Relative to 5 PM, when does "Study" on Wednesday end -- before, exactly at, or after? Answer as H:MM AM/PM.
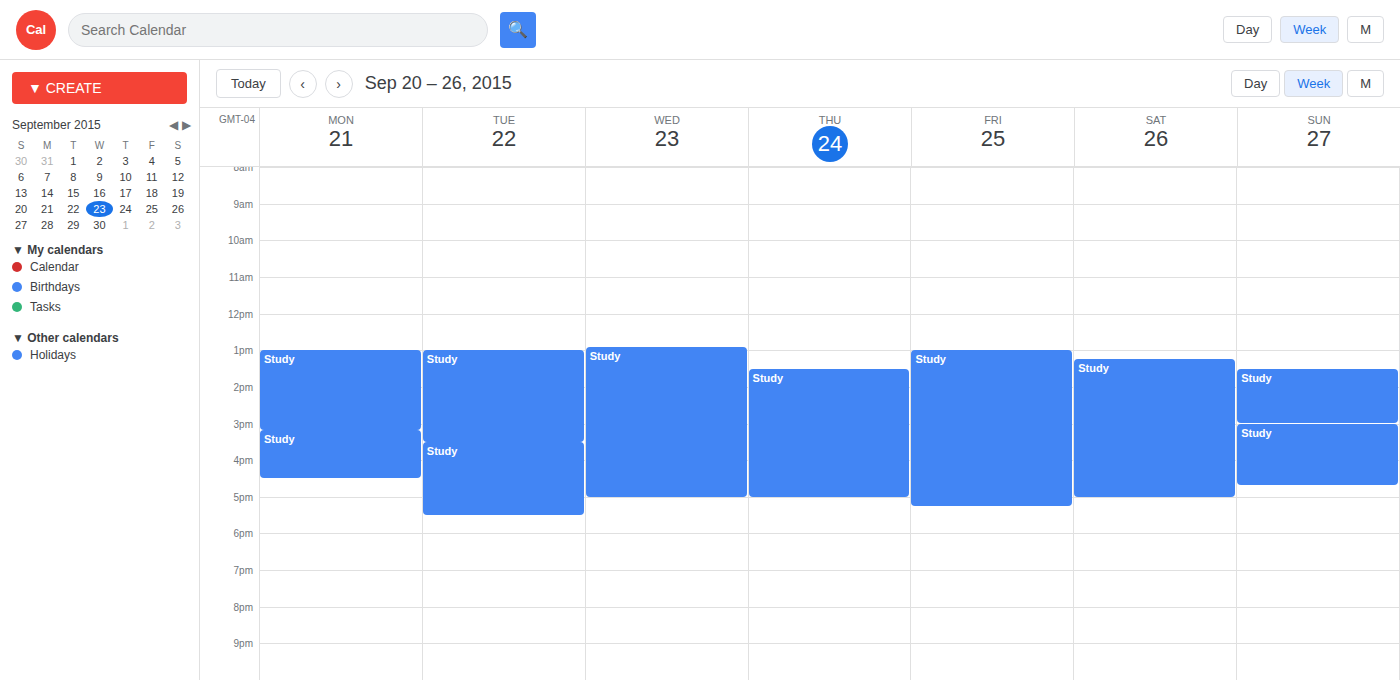
5:00 PM -- exactly at 5 PM, on the 5 PM line.